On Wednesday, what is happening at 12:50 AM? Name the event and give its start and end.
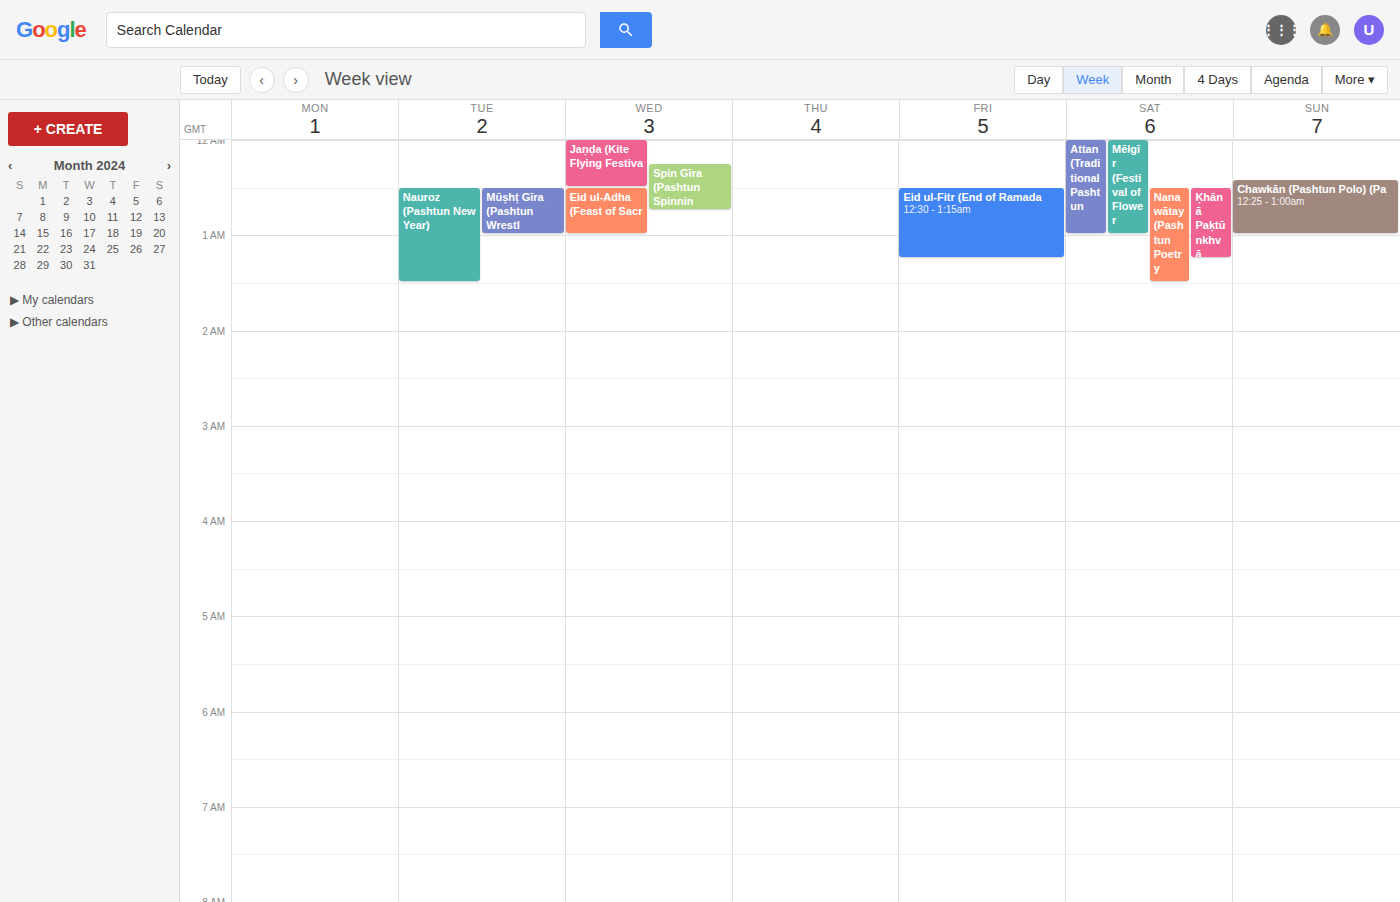
"Eid ul-Adha (Feast of Sacr", 12:30 AM to 1:00 AM